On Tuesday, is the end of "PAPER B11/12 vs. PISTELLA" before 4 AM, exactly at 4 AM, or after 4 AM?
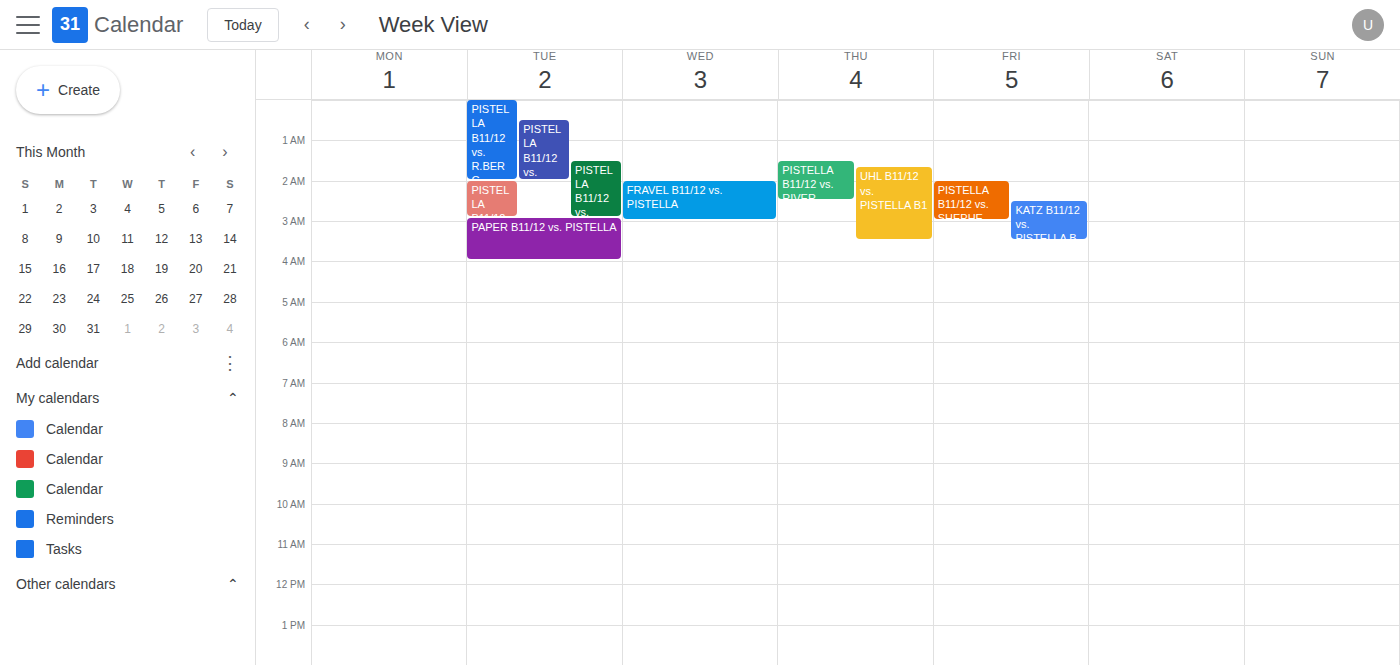
4:00 AM -- exactly at 4 AM, on the 4 AM line.